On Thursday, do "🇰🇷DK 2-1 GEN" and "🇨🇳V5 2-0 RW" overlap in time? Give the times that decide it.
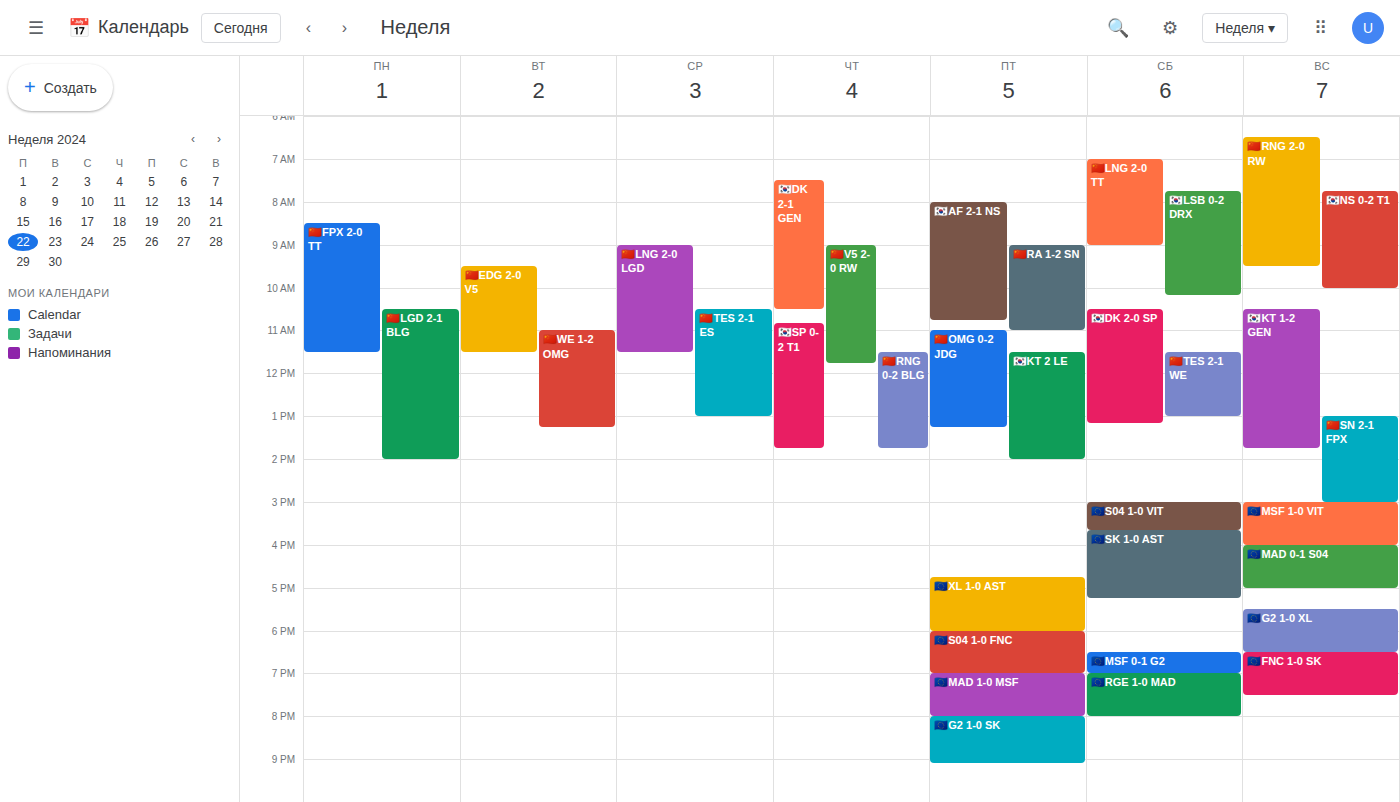
"🇨🇳V5 2-0 RW" starts at 9:00 AM, before "🇰🇷DK 2-1 GEN" ends at 10:30 AM -- they overlap.